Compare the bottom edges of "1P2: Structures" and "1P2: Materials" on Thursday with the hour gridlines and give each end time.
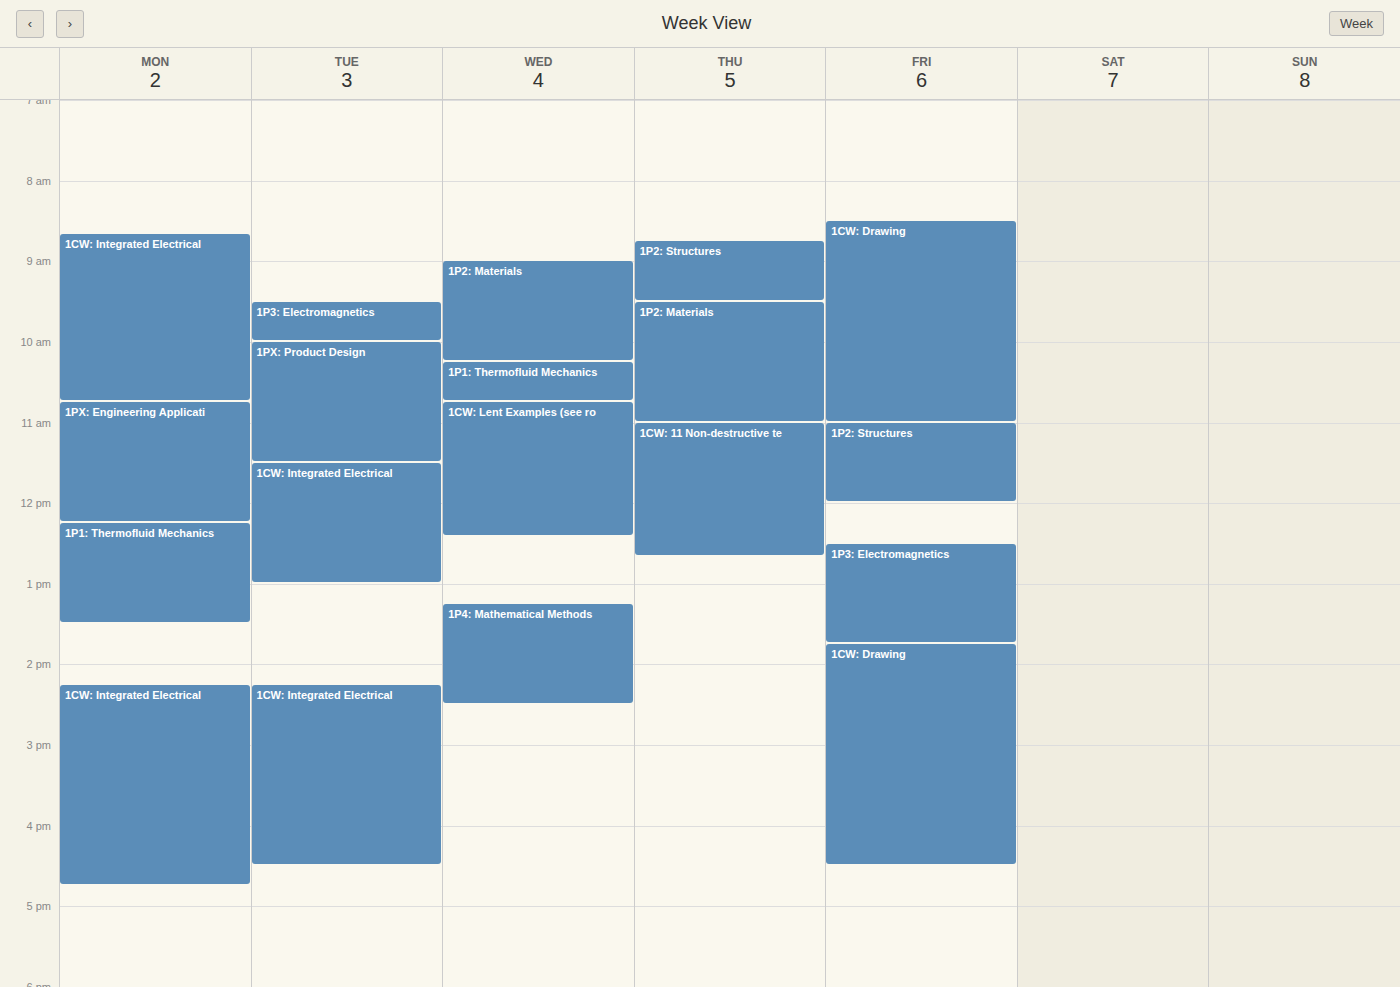
"1P2: Structures": 9:30 AM, halfway between the 9 AM and 10 AM lines. "1P2: Materials": 11:00 AM, exactly on the 11 AM line.